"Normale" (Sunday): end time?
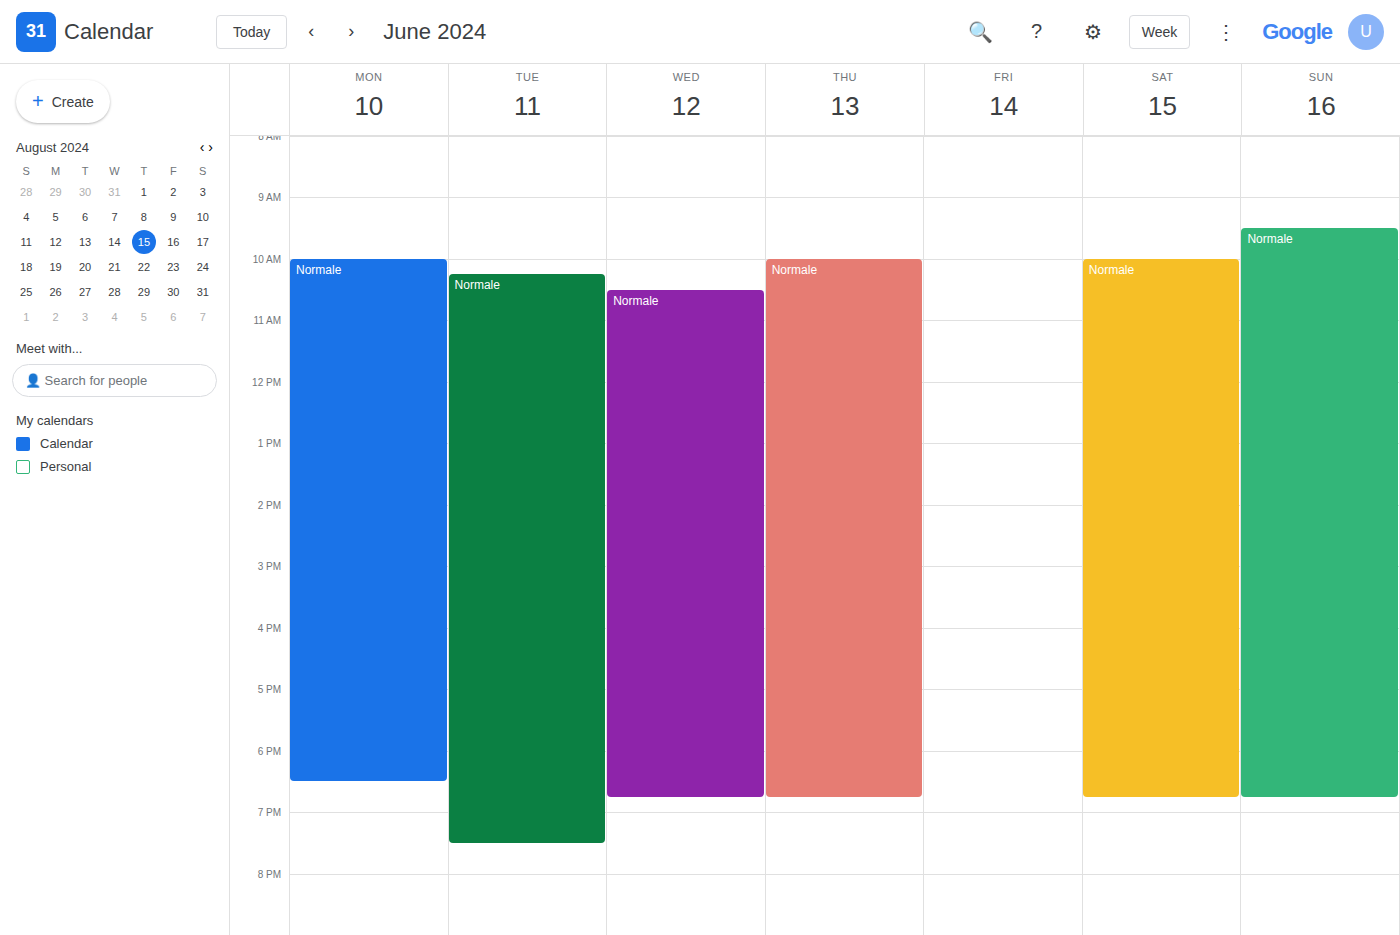
6:45 PM